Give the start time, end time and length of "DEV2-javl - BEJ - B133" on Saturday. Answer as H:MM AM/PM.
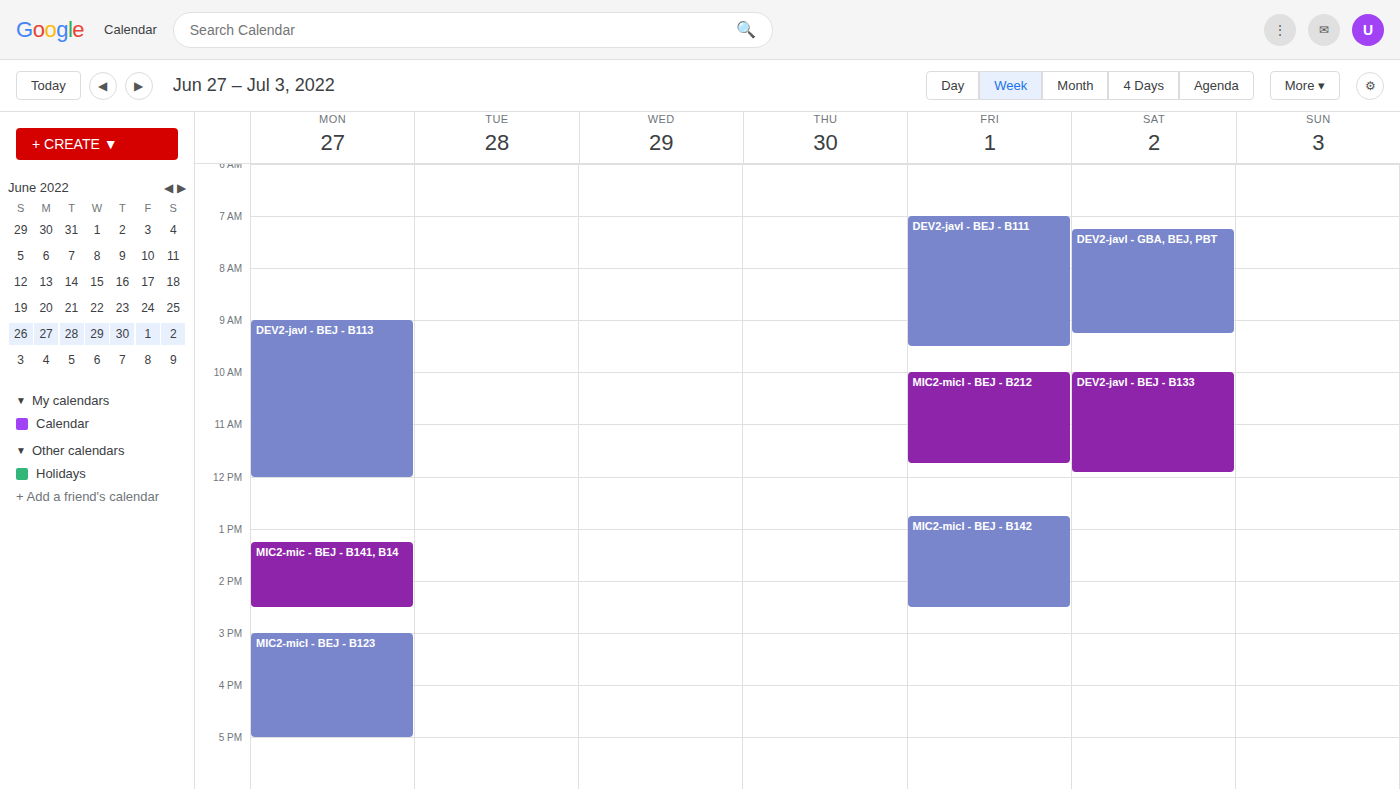
10:00 AM to 11:55 AM, 1 hour 55 minutes